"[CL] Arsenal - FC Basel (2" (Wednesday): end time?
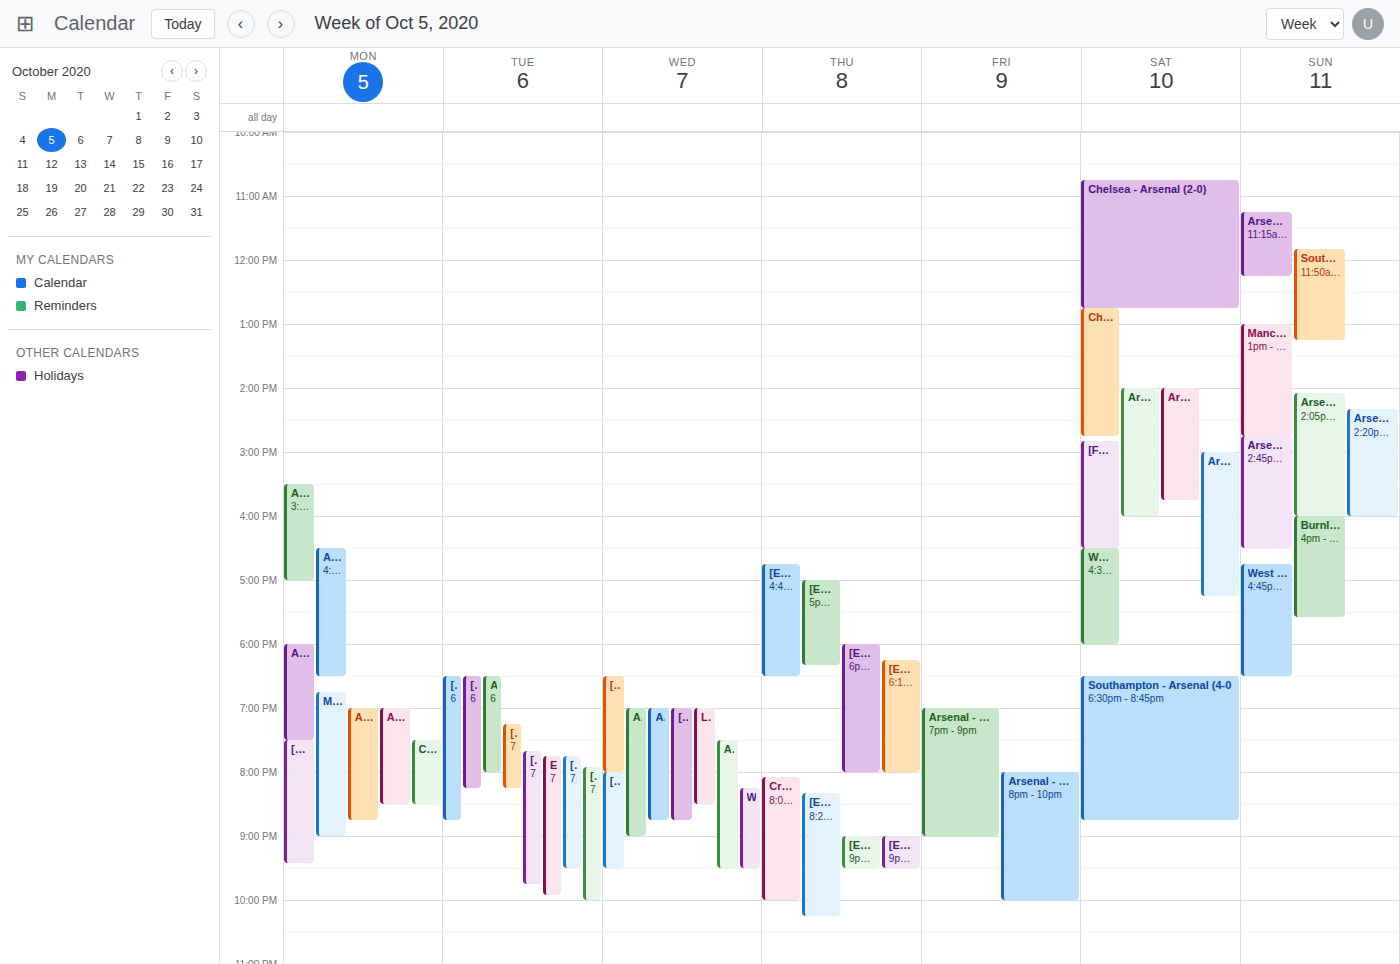
20:45